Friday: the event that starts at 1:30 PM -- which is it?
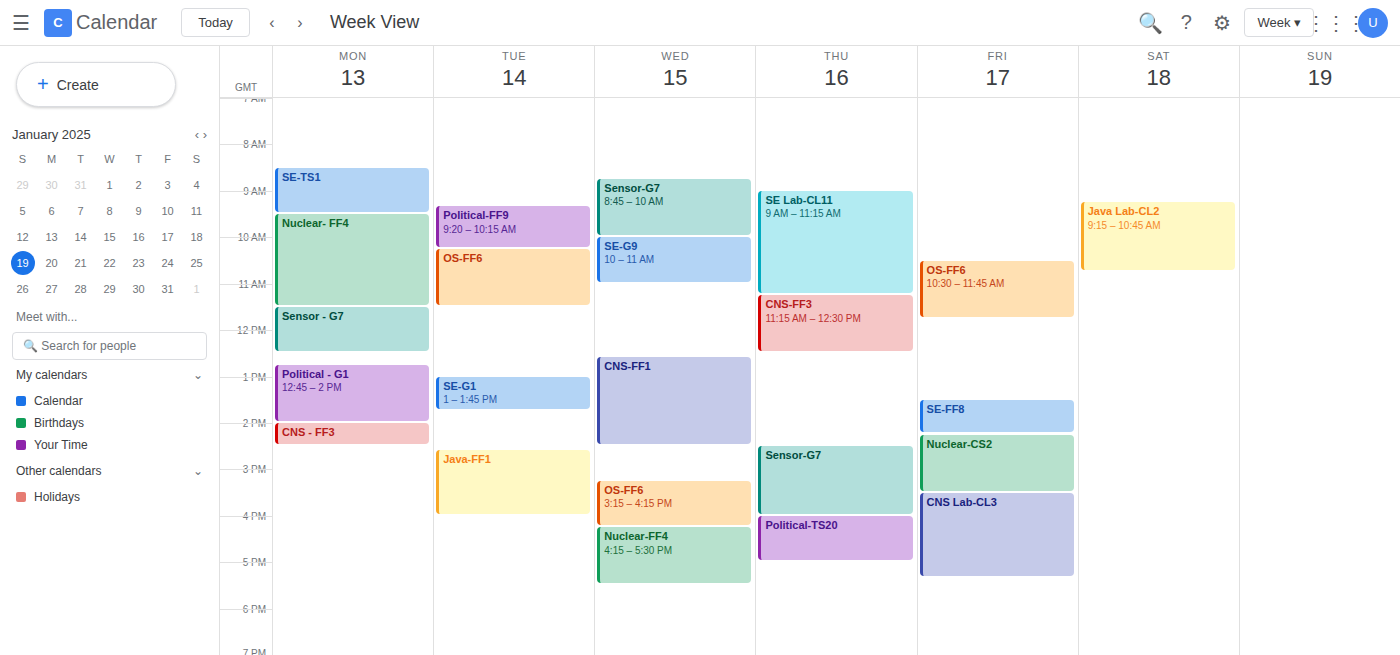
"SE-FF8"